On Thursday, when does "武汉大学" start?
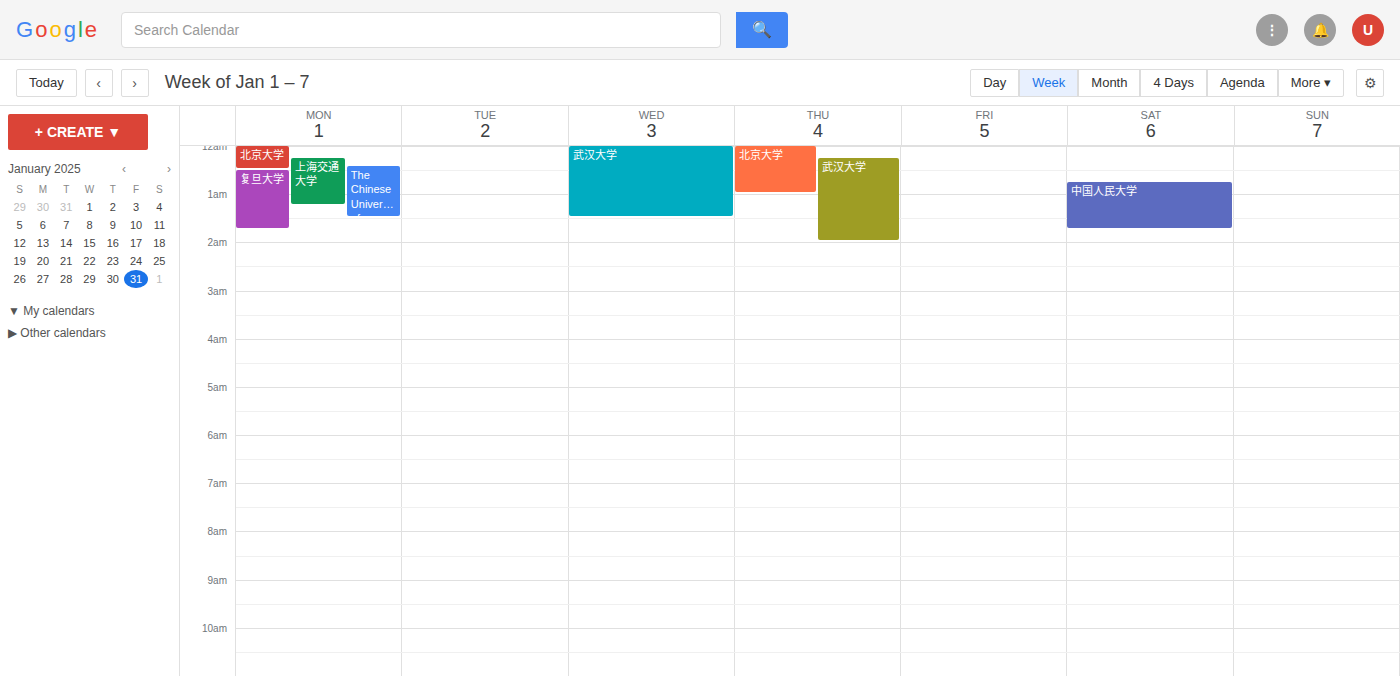
12:15 AM